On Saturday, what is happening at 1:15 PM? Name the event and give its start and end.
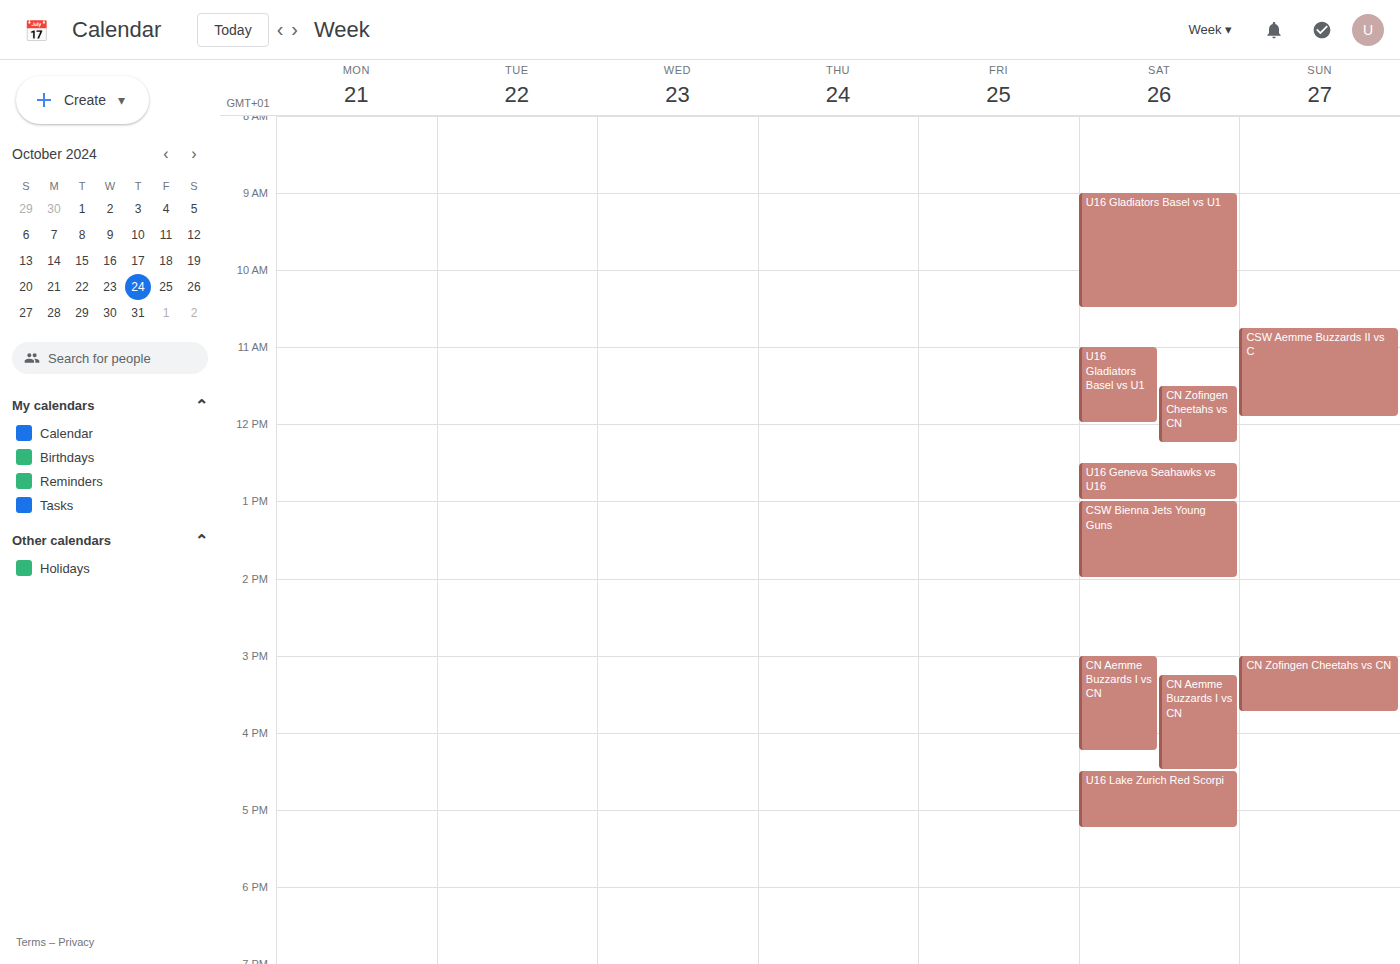
"CSW Bienna Jets Young Guns", 1:00 PM to 2:00 PM